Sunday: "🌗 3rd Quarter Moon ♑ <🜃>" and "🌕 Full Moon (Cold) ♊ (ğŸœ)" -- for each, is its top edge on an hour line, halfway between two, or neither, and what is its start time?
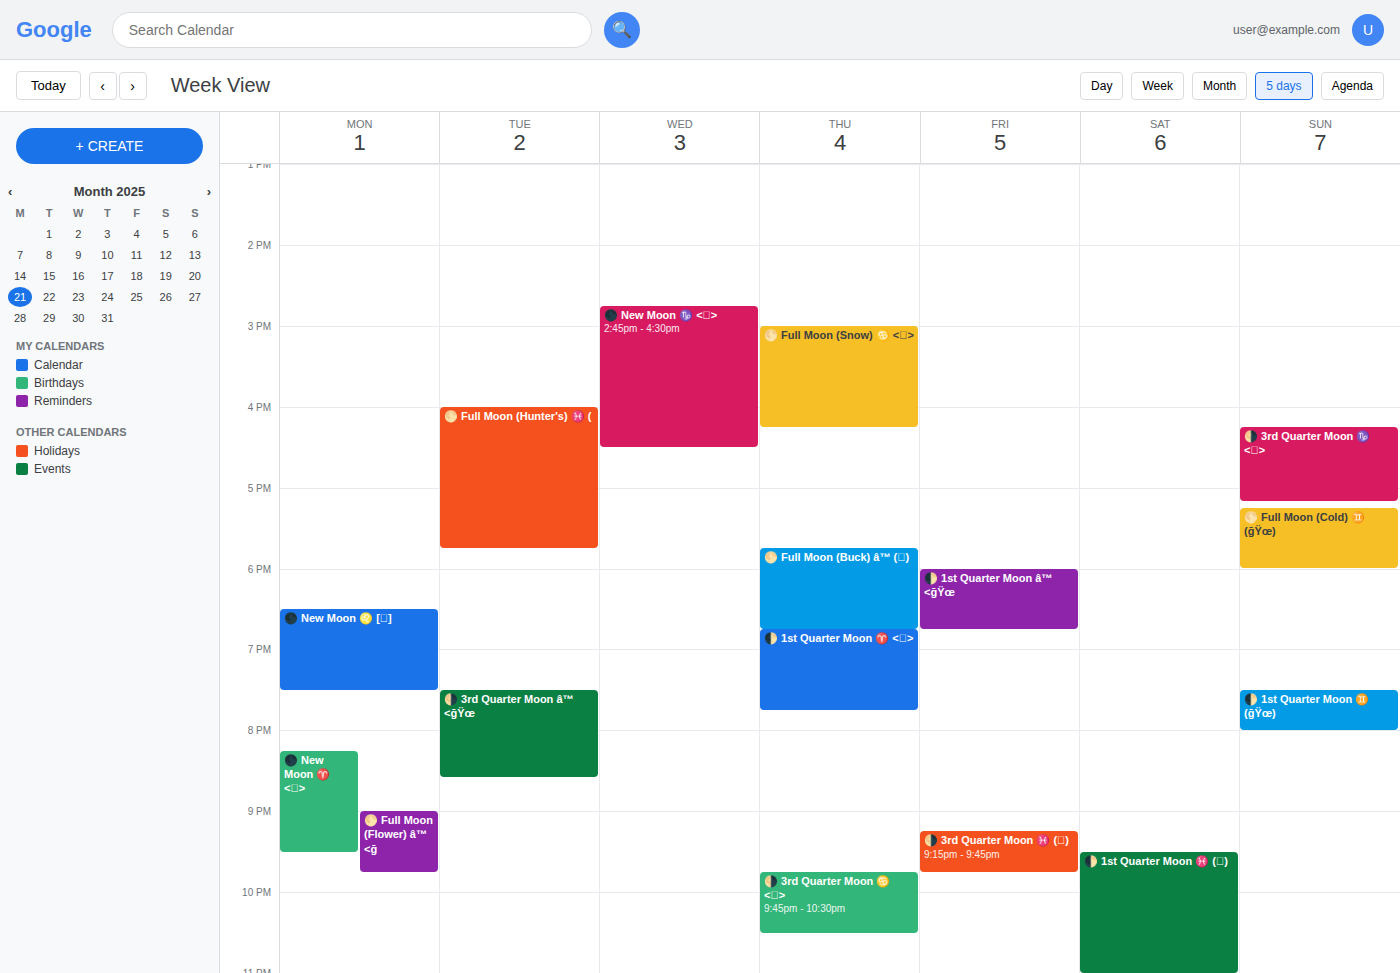
"🌗 3rd Quarter Moon ♑ <🜃>": 4:15 PM, neither: a quarter of the way from the 4 PM line to the 5 PM line. "🌕 Full Moon (Cold) ♊ (ğŸœ)": 5:15 PM, neither: a quarter of the way from the 5 PM line to the 6 PM line.